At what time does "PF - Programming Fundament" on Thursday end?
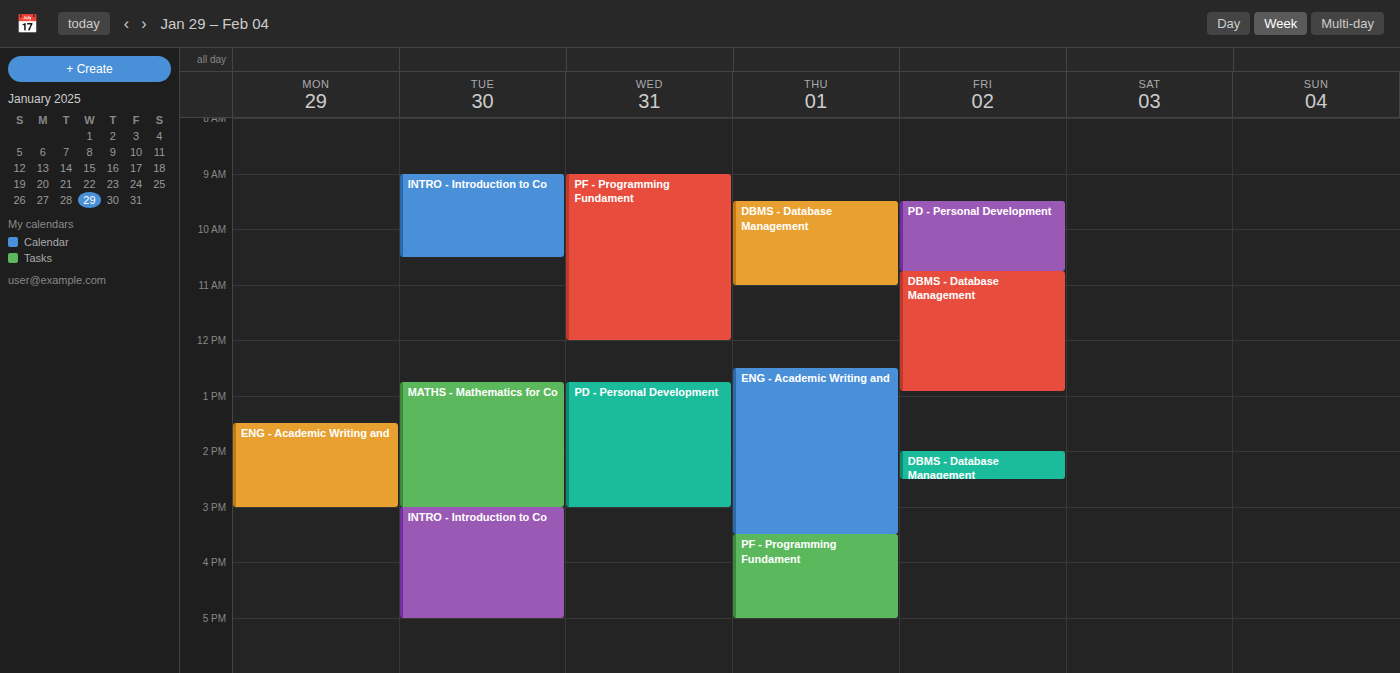
5:00 PM